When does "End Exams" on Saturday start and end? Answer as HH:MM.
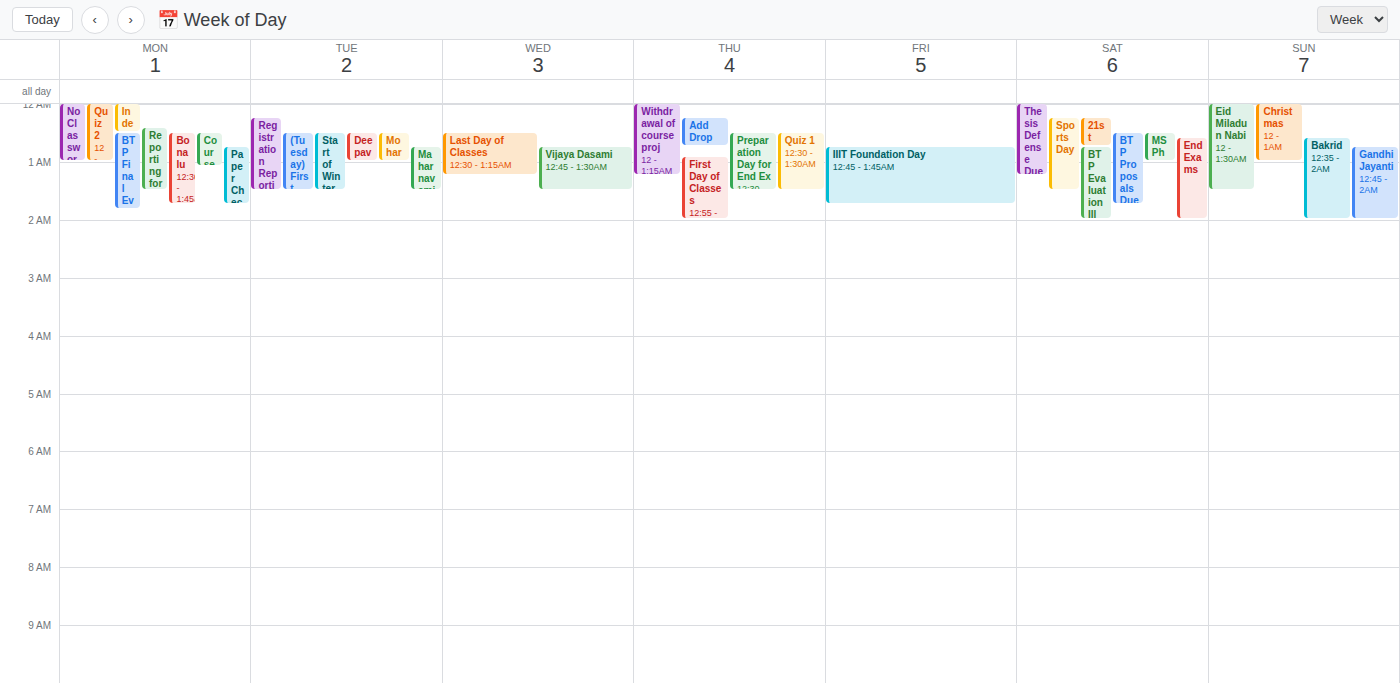
00:35 to 02:00